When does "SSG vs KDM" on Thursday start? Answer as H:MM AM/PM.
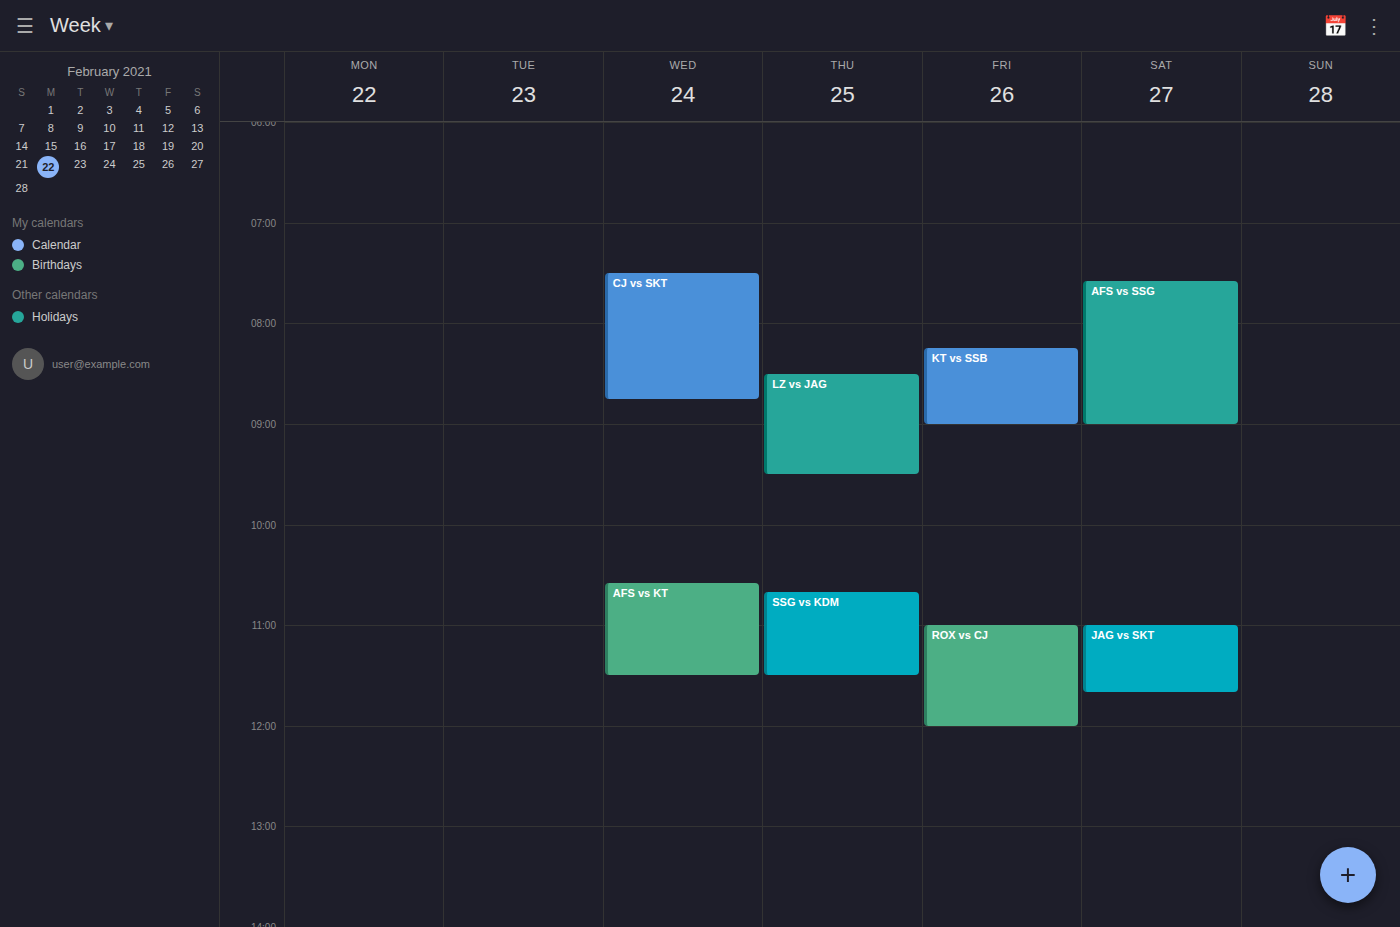
10:40 AM